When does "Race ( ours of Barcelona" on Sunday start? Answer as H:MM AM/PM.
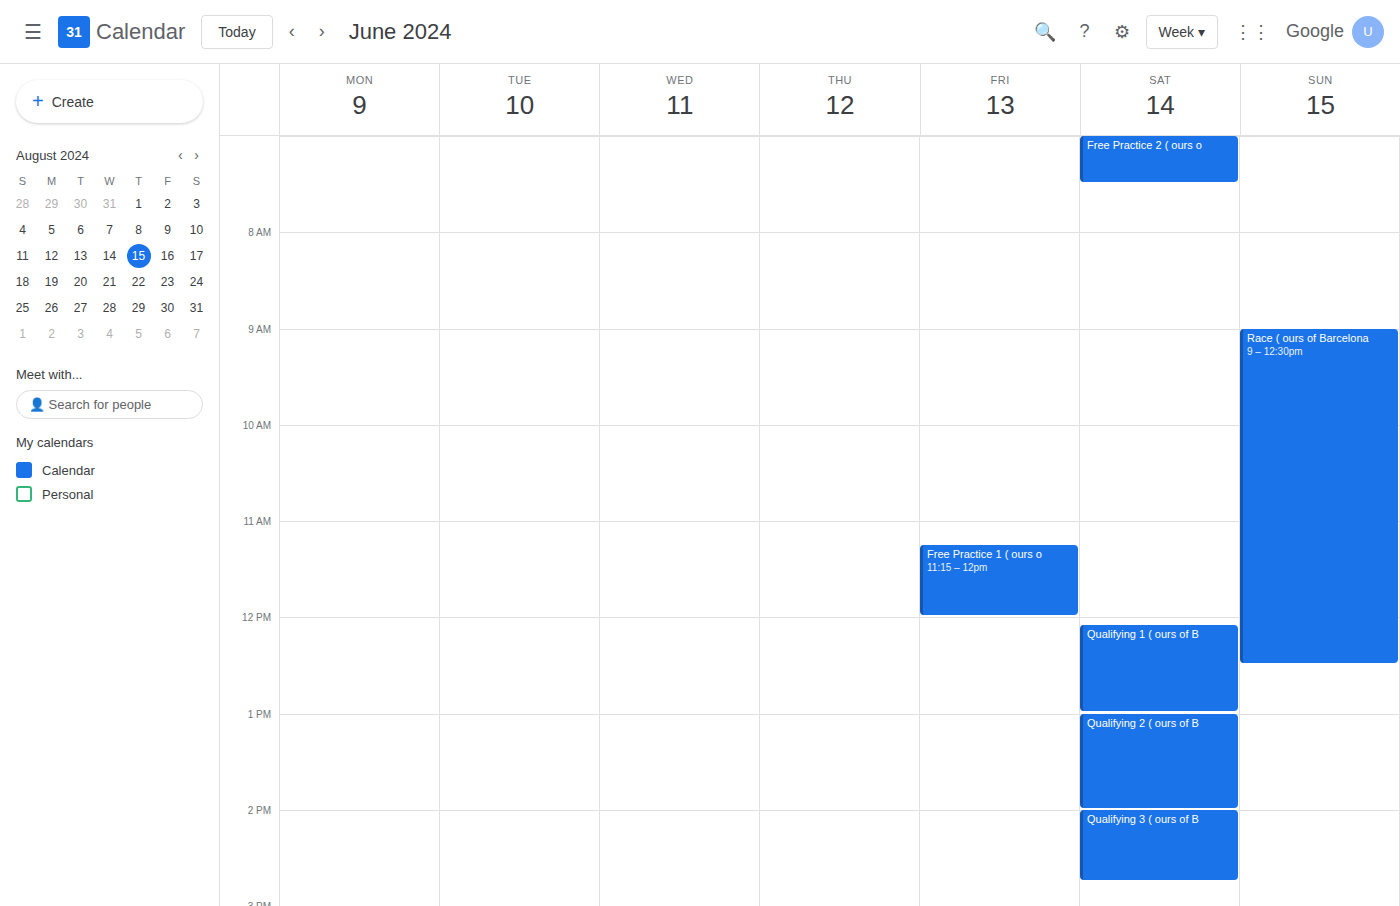
9:00 AM